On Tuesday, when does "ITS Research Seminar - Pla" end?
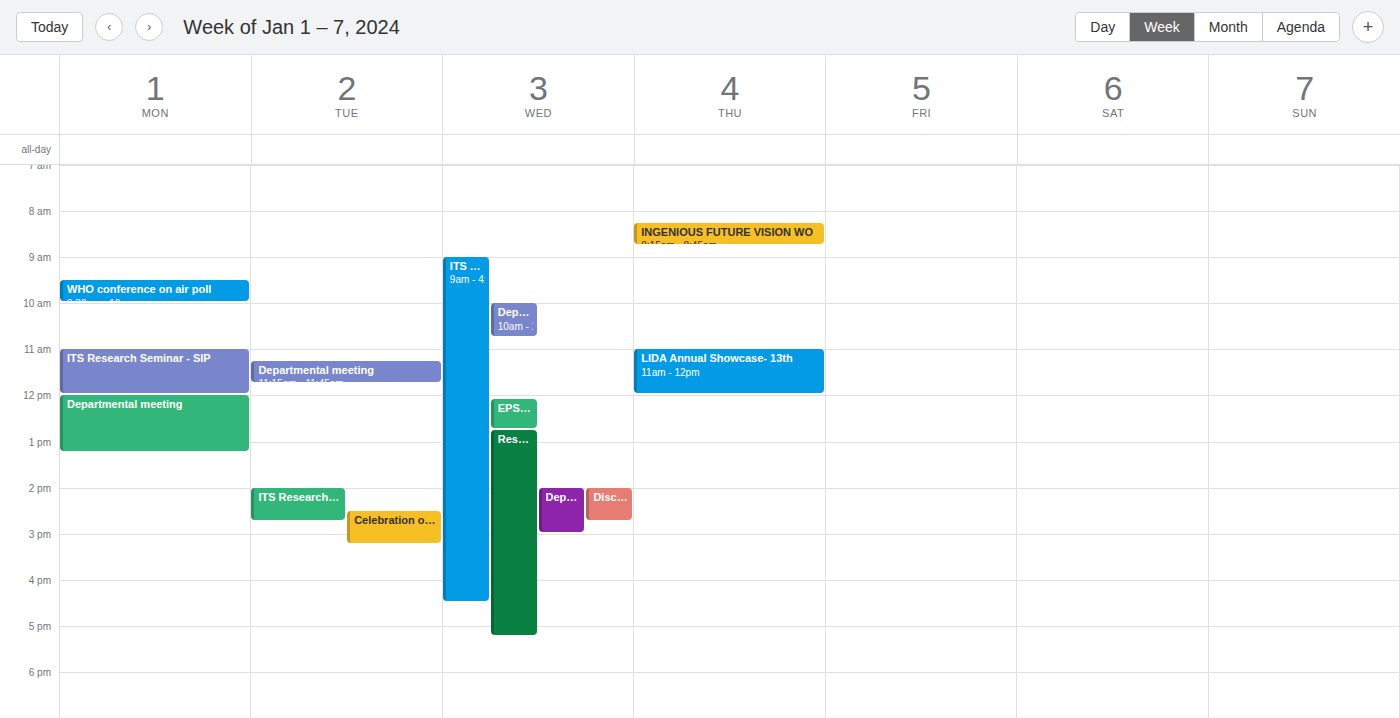
2:45 PM